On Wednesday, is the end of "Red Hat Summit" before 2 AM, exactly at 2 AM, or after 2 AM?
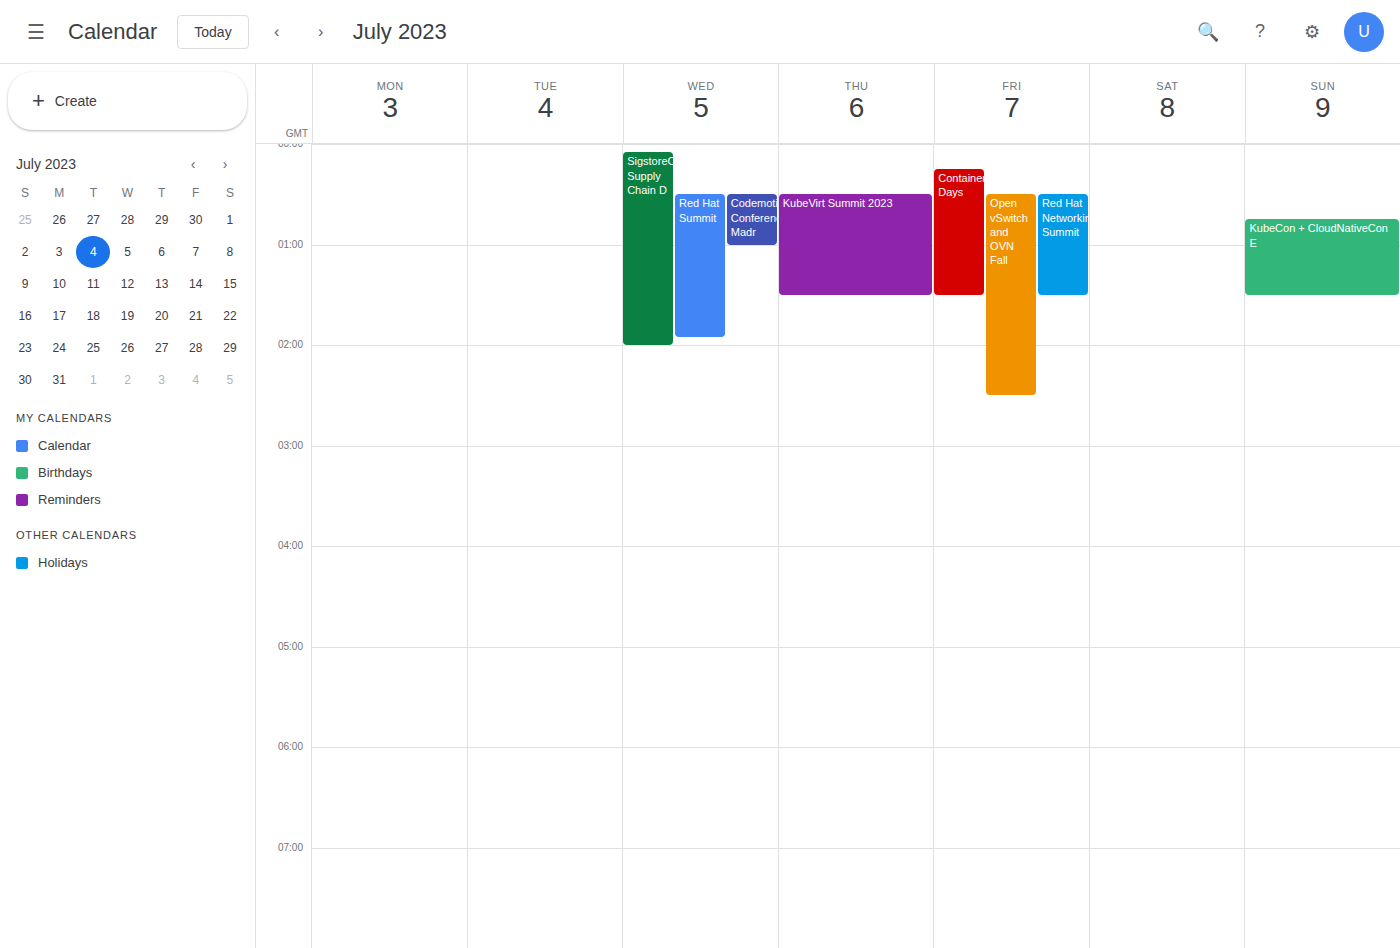
1:55 AM -- before 2 AM, 5 minutes above the 2 AM line.